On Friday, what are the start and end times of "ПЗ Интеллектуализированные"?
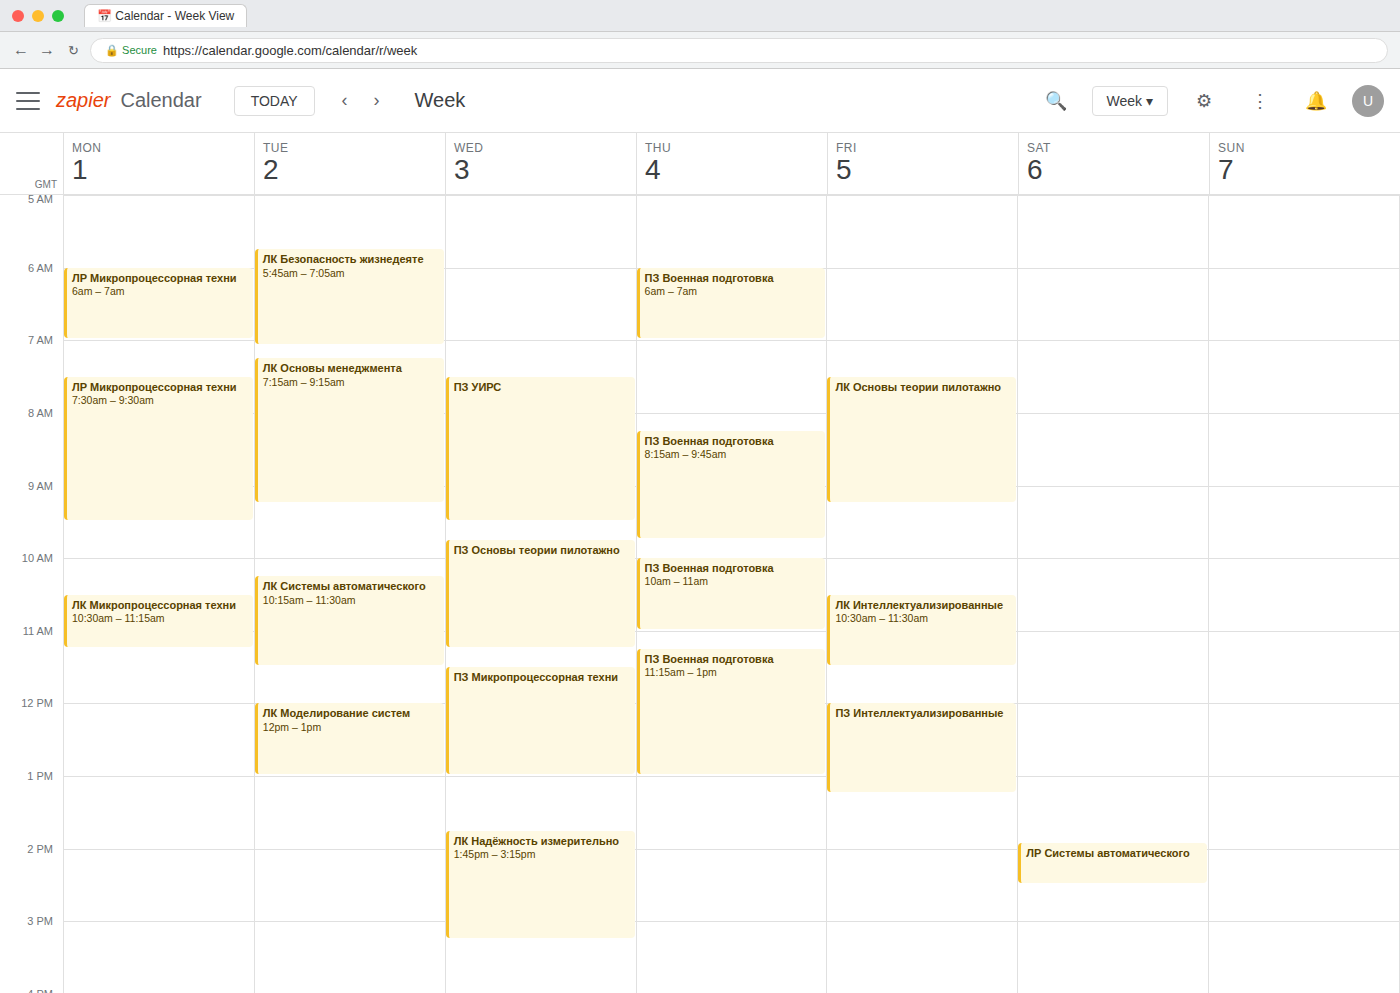
12:00 PM to 1:15 PM